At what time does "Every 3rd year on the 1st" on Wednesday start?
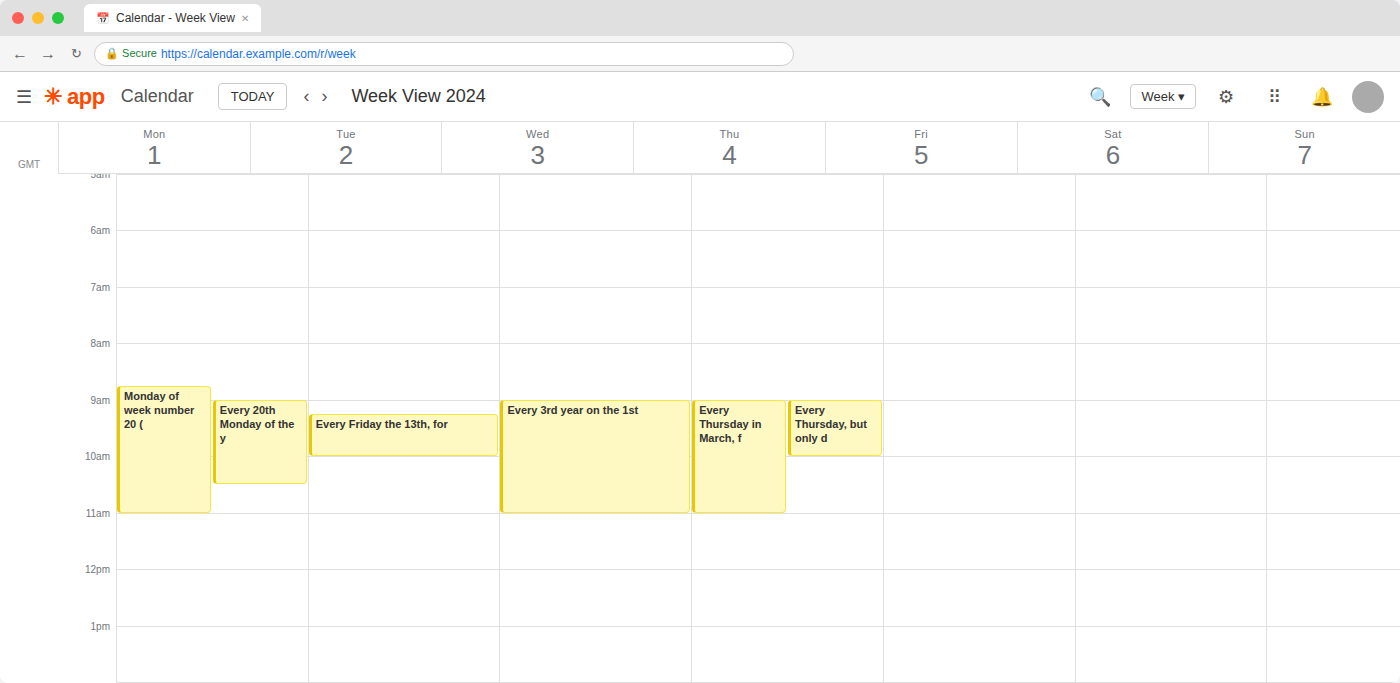
9:00 AM